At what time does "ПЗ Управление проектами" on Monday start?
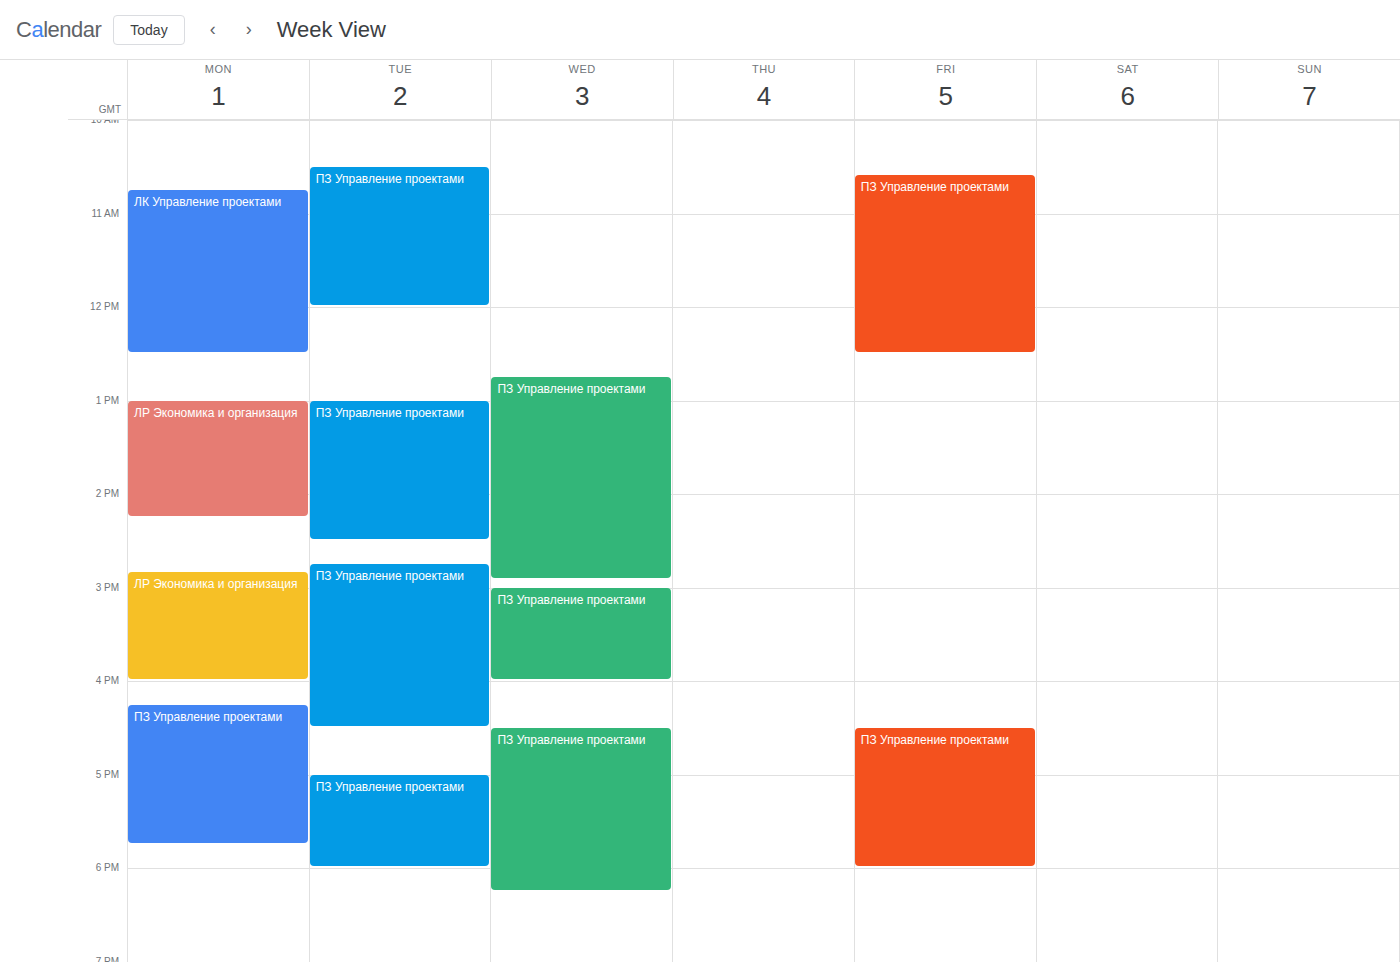
4:15 PM